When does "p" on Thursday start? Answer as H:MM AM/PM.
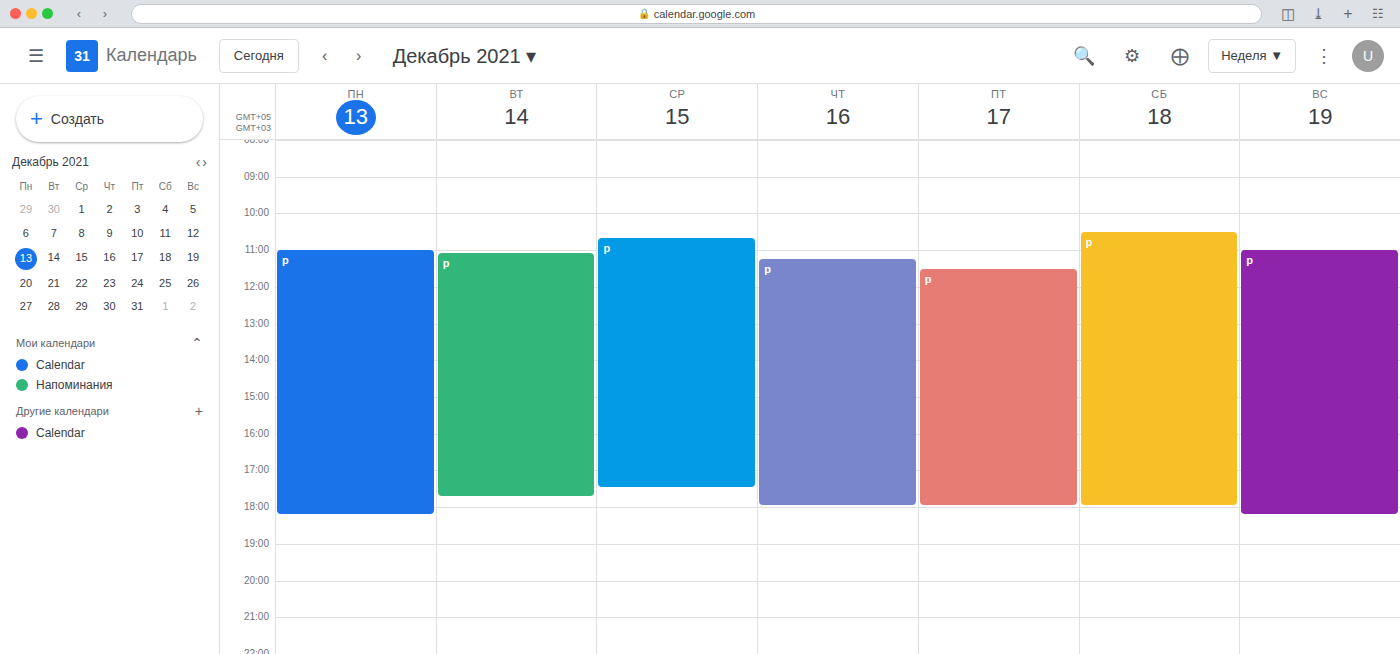
11:15 AM